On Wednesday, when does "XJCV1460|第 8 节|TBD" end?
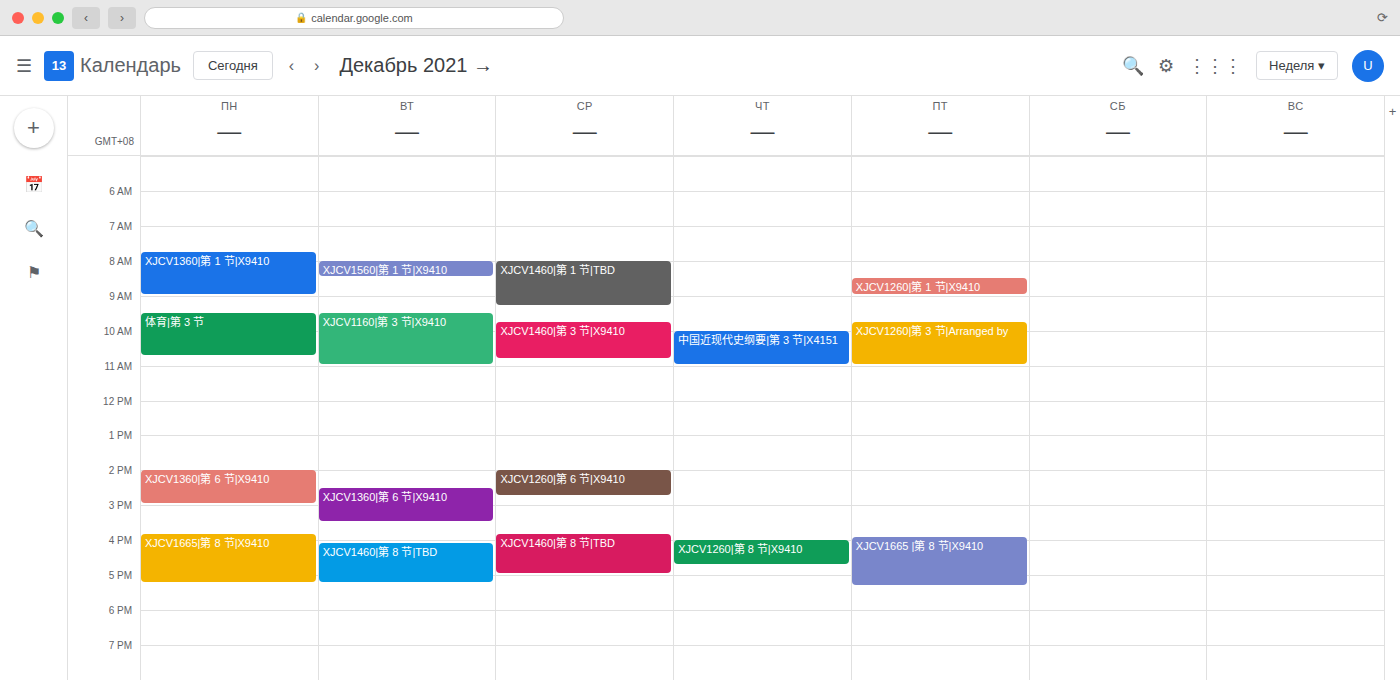
5:00 PM